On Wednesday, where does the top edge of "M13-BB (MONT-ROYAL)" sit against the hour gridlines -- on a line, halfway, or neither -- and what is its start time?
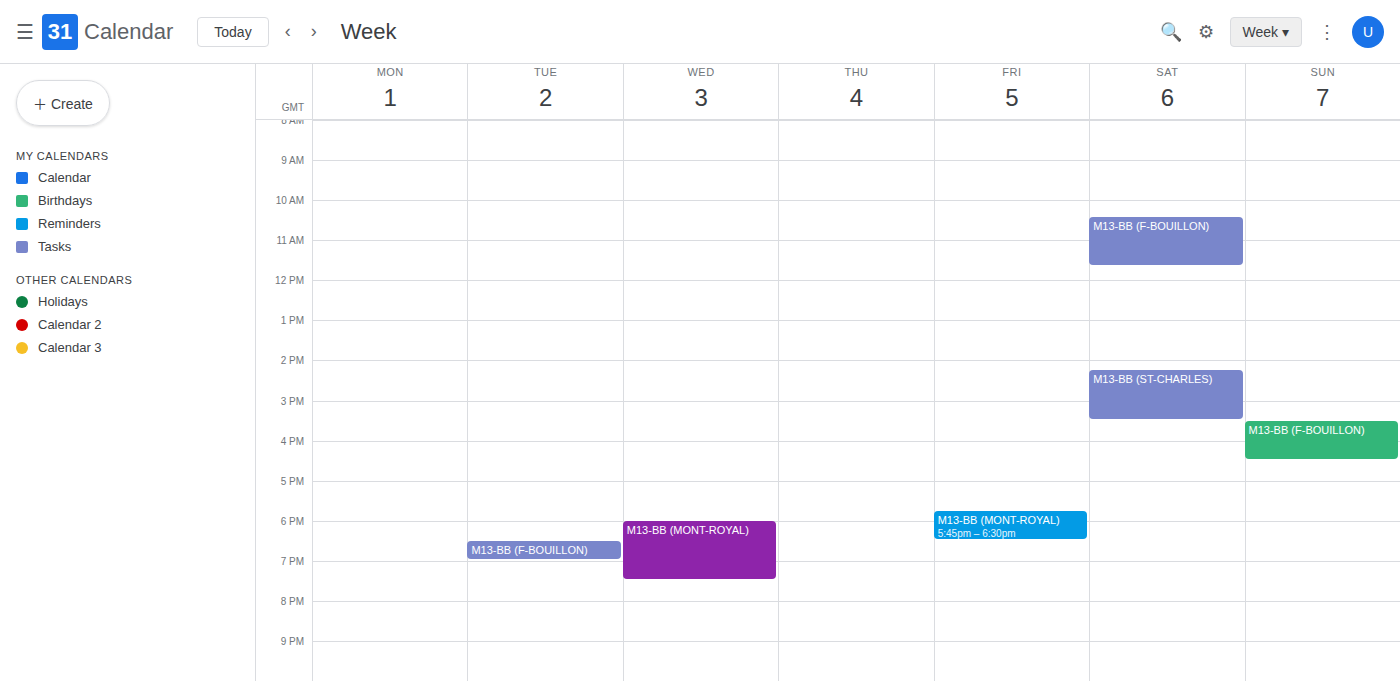
6:00 PM -- exactly on the 6 PM line.